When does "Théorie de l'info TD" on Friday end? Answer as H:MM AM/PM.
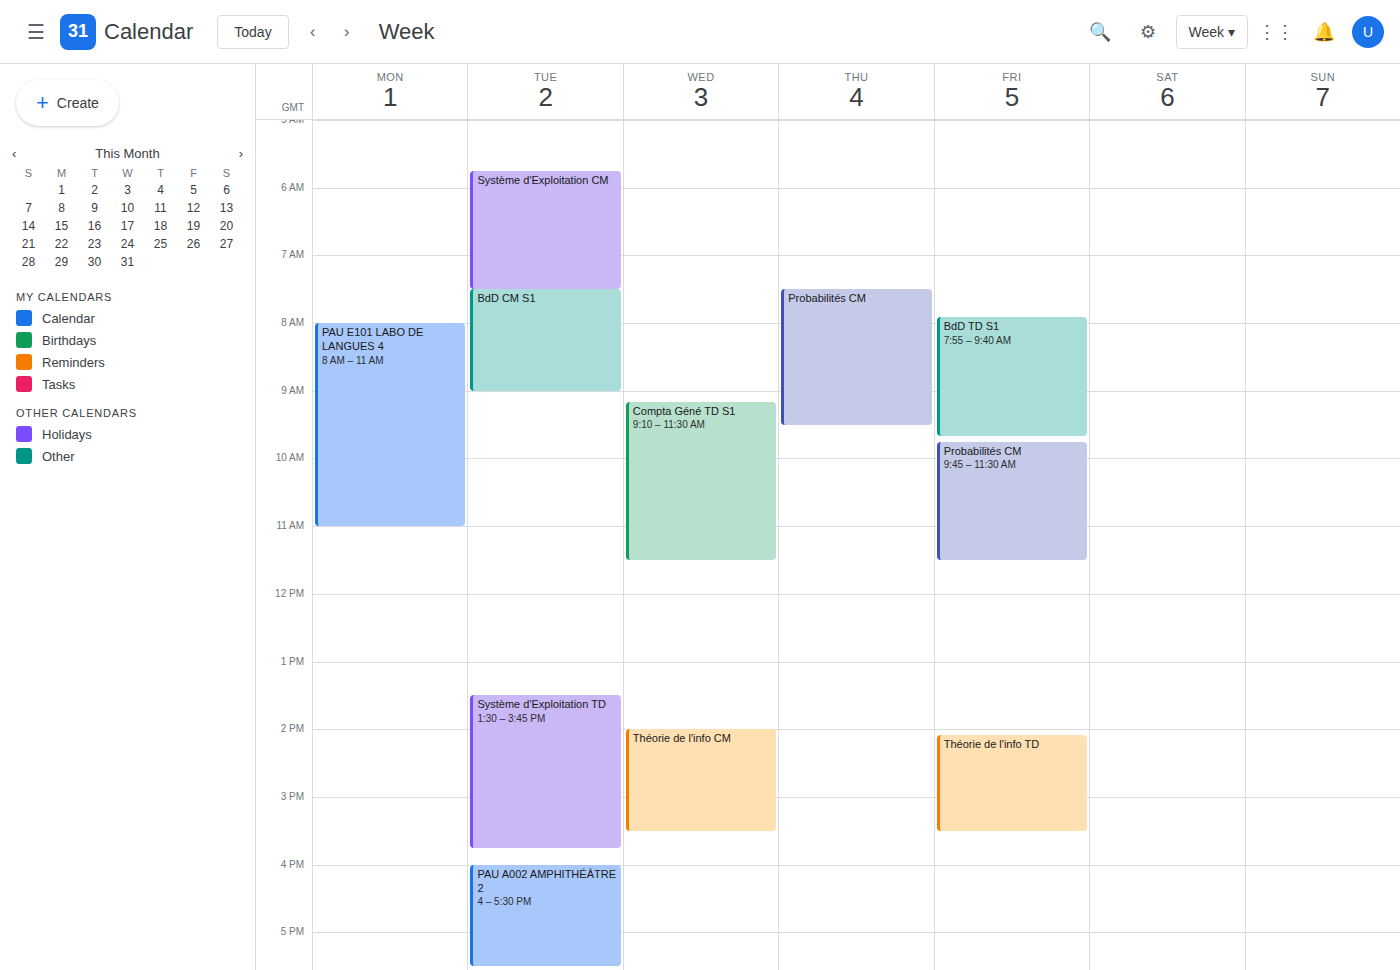
3:30 PM